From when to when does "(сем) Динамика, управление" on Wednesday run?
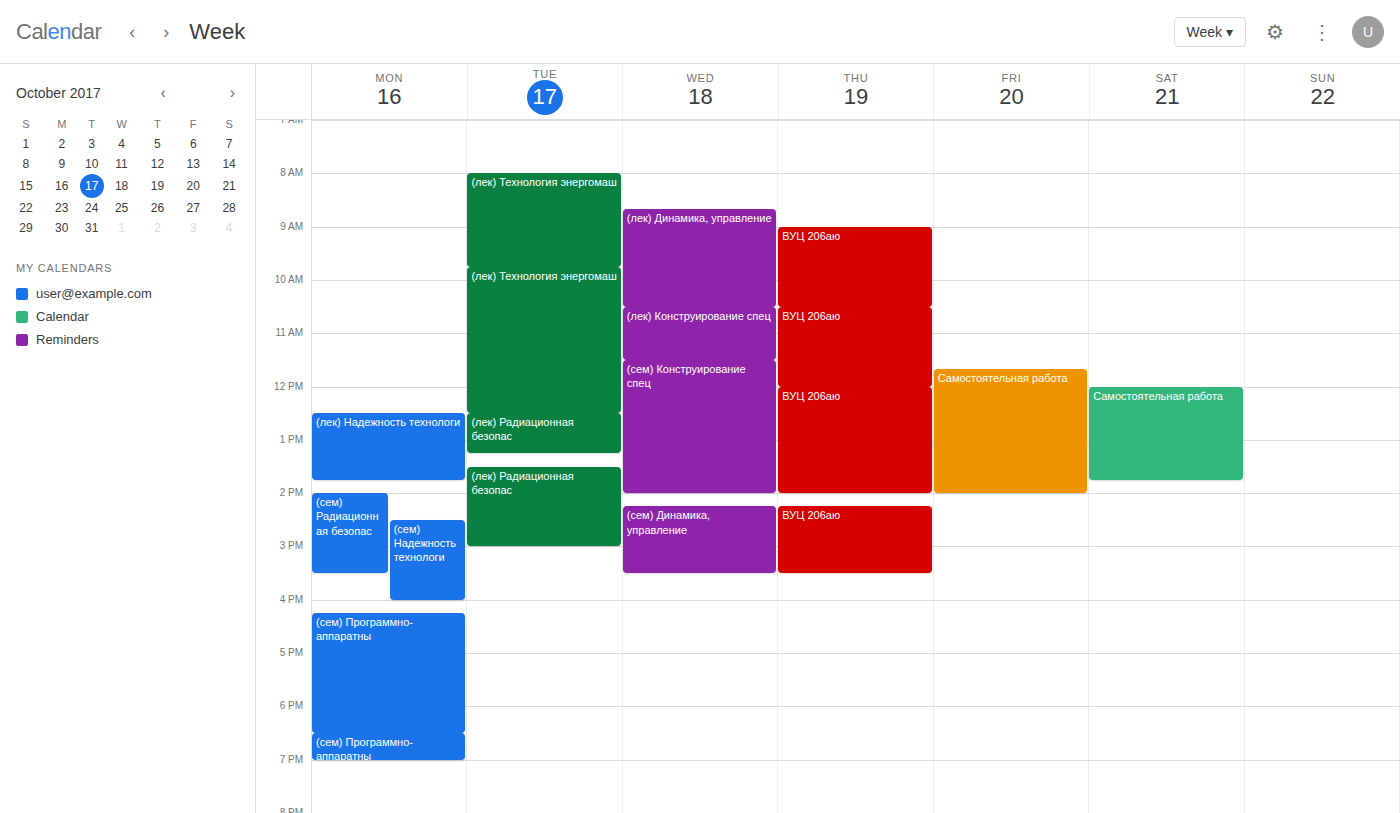
2:15 PM to 3:30 PM